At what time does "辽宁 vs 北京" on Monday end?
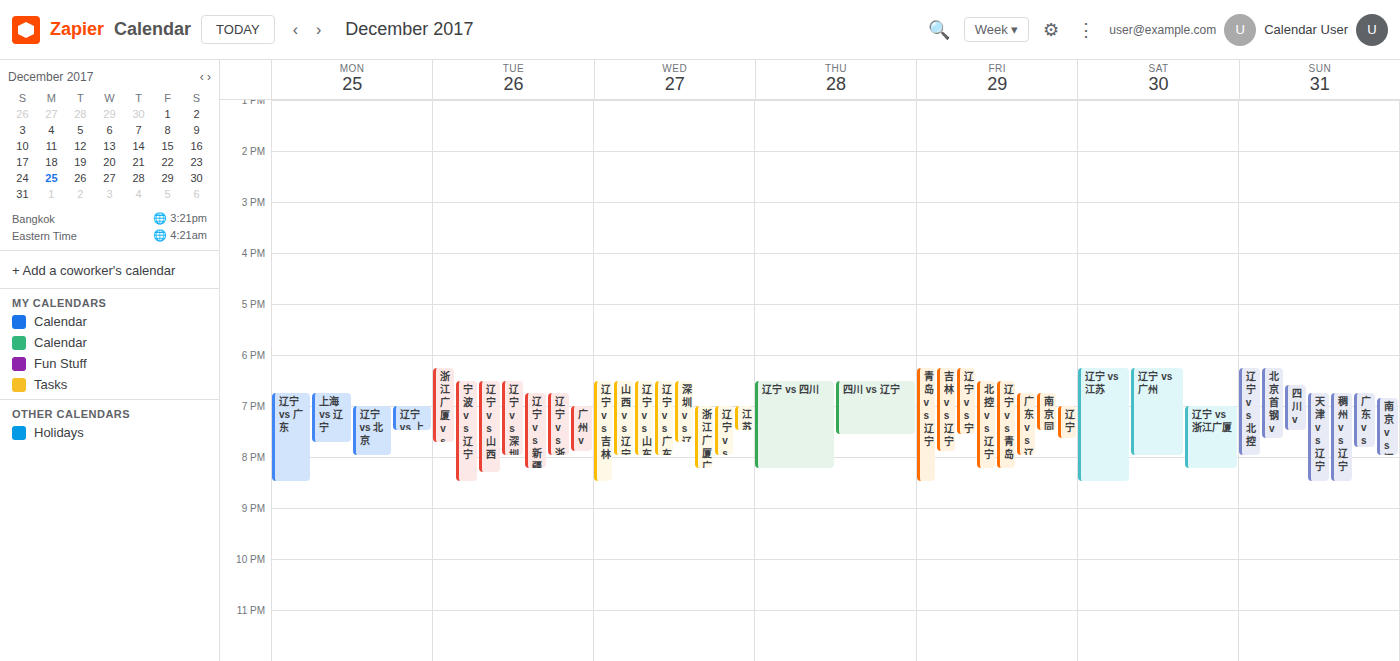
8:00 PM